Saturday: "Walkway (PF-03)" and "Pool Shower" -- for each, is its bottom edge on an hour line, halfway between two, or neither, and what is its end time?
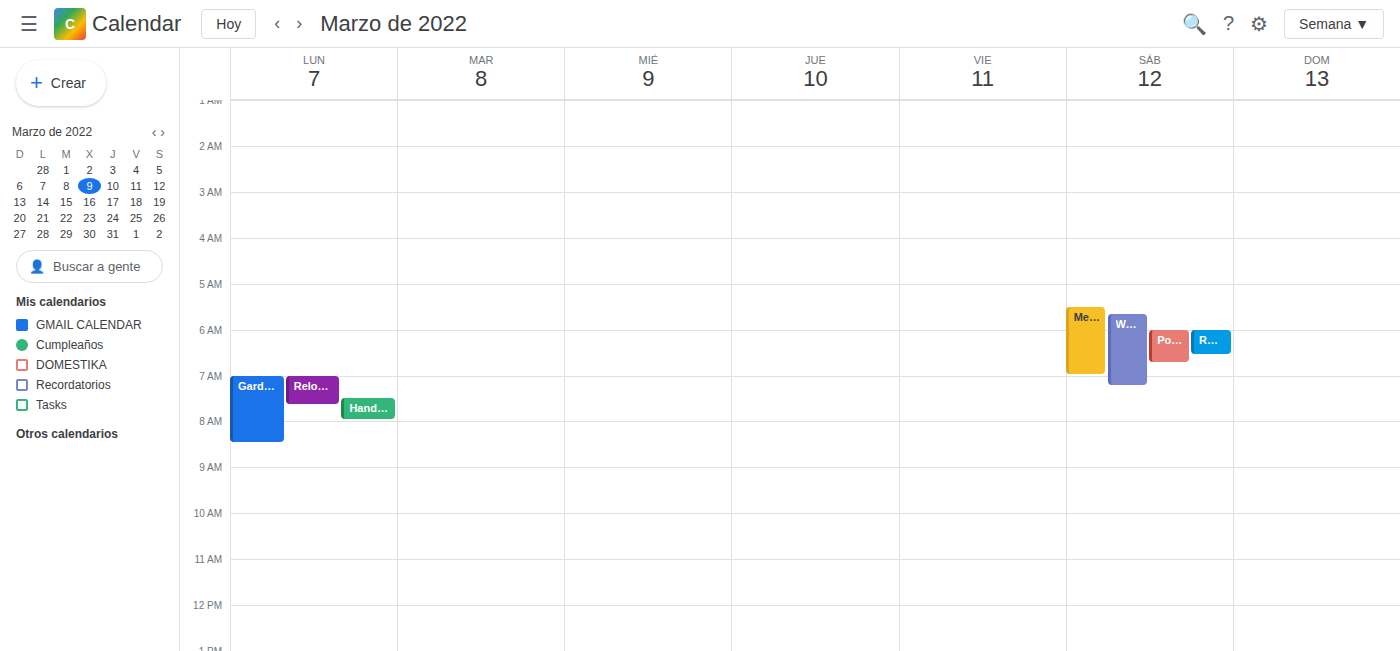
"Walkway (PF-03)": 7:15 AM, neither: a quarter of the way from the 7 AM line to the 8 AM line. "Pool Shower": 6:45 AM, neither: three quarters of the way from the 6 AM line to the 7 AM line.